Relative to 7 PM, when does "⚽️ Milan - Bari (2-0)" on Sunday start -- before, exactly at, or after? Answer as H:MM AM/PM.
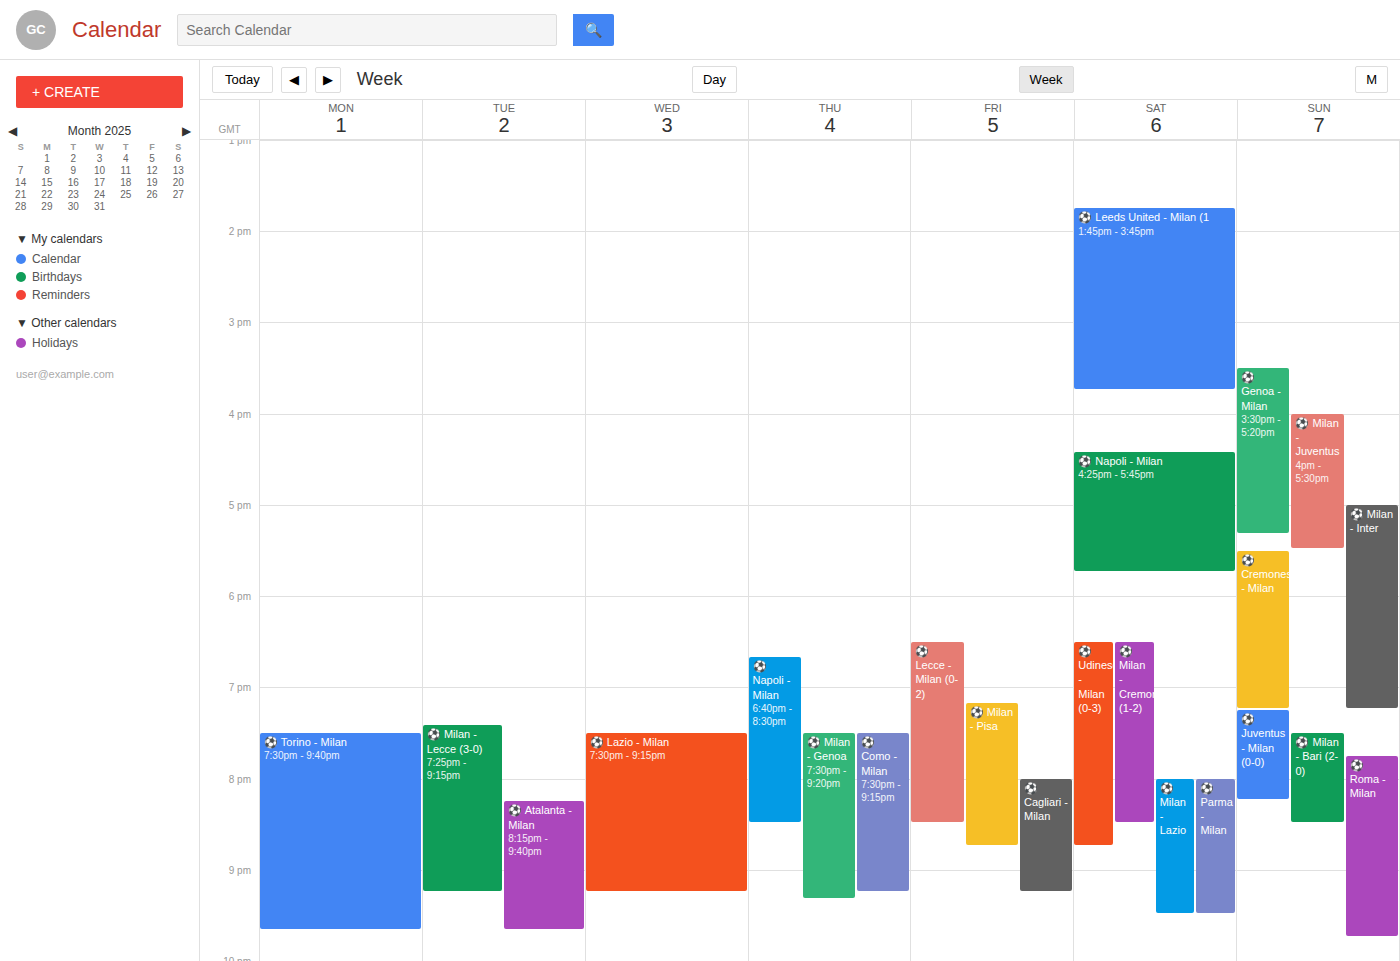
7:30 PM -- after 7 PM, 30 minutes below the 7 PM line.